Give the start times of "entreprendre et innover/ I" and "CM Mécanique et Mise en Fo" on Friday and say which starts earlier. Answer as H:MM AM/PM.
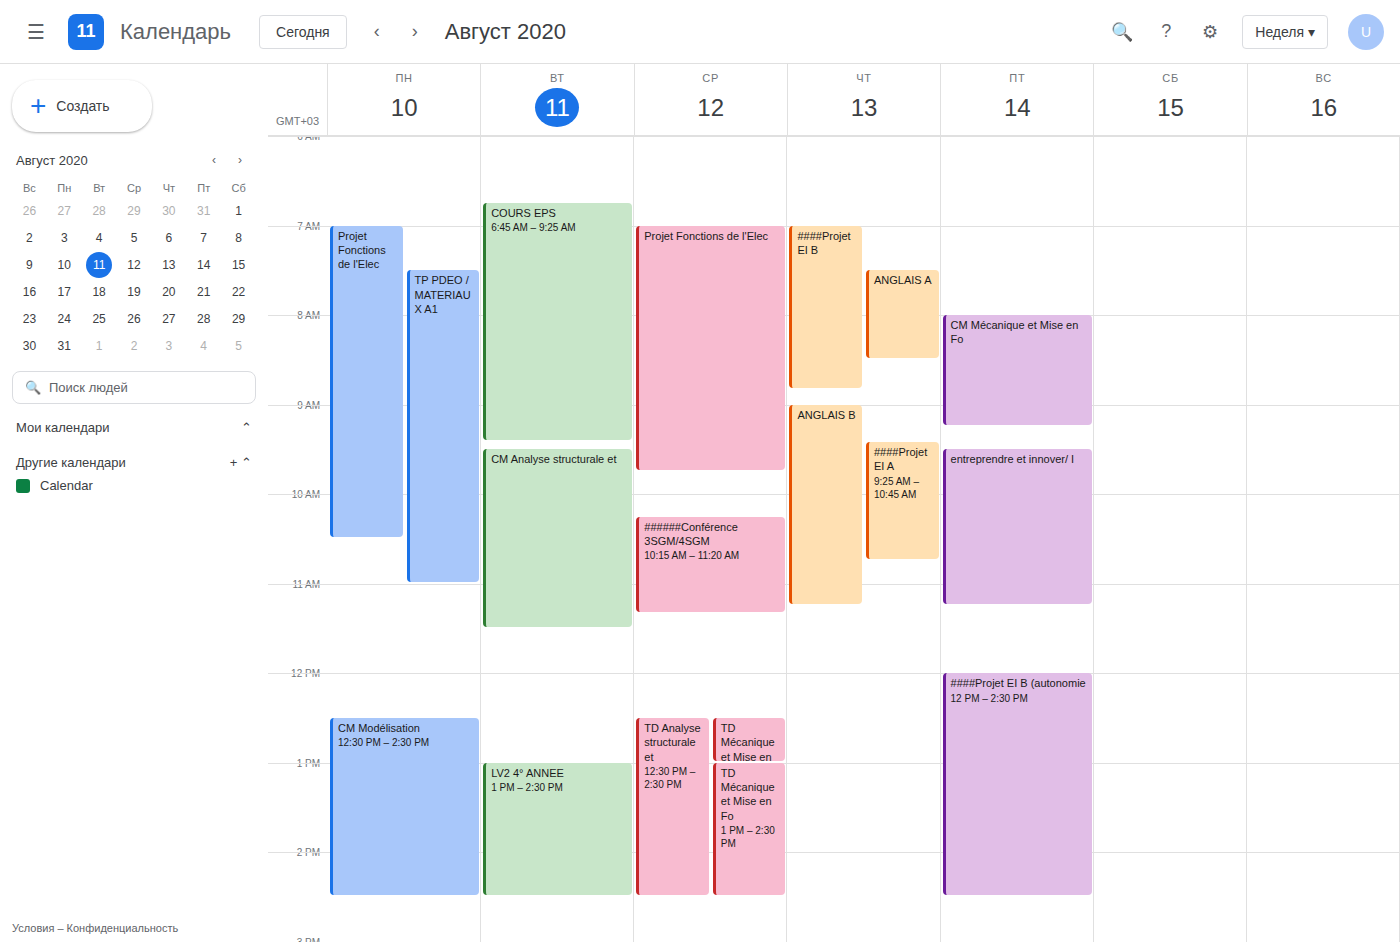
"CM Mécanique et Mise en Fo" 8:00 AM; "entreprendre et innover/ I" 9:30 AM.